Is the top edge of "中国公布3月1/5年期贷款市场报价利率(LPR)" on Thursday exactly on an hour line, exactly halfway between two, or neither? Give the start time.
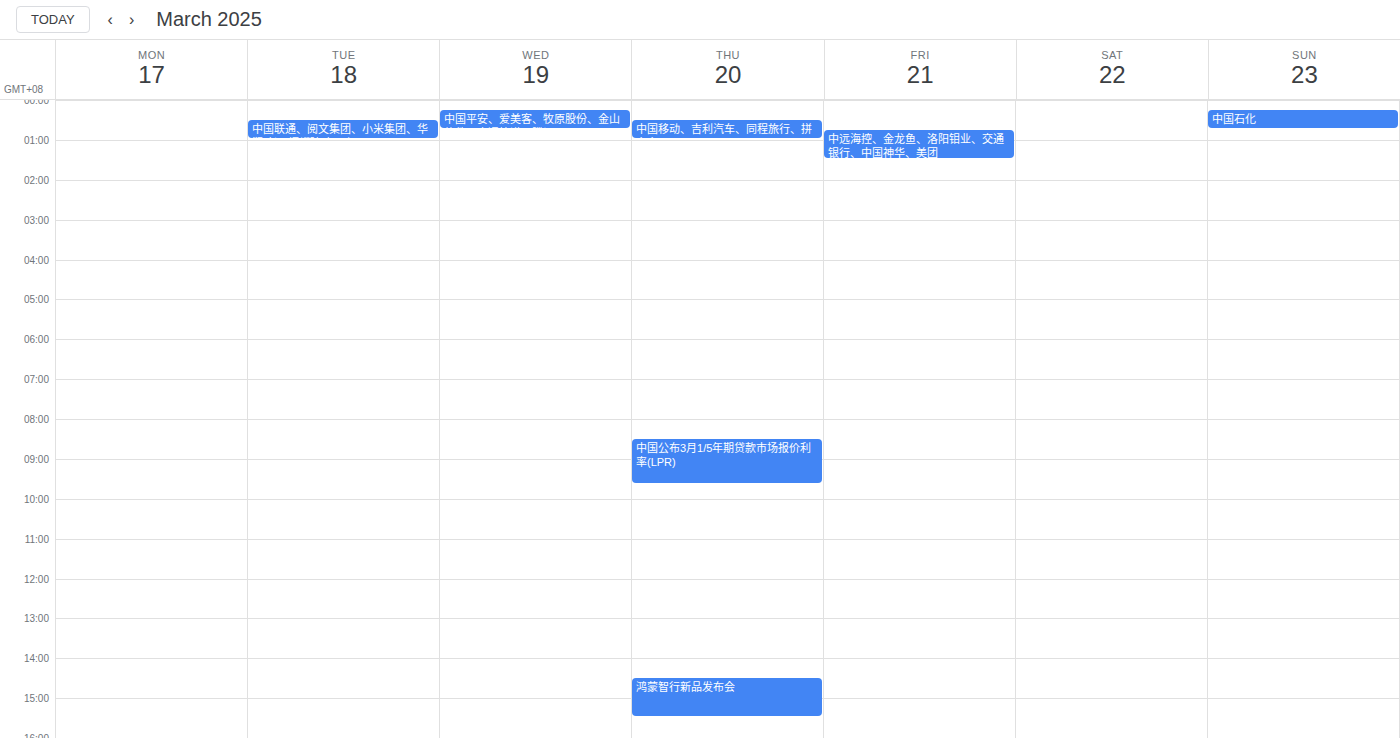
8:30 AM -- halfway between the 8 AM and 9 AM lines.